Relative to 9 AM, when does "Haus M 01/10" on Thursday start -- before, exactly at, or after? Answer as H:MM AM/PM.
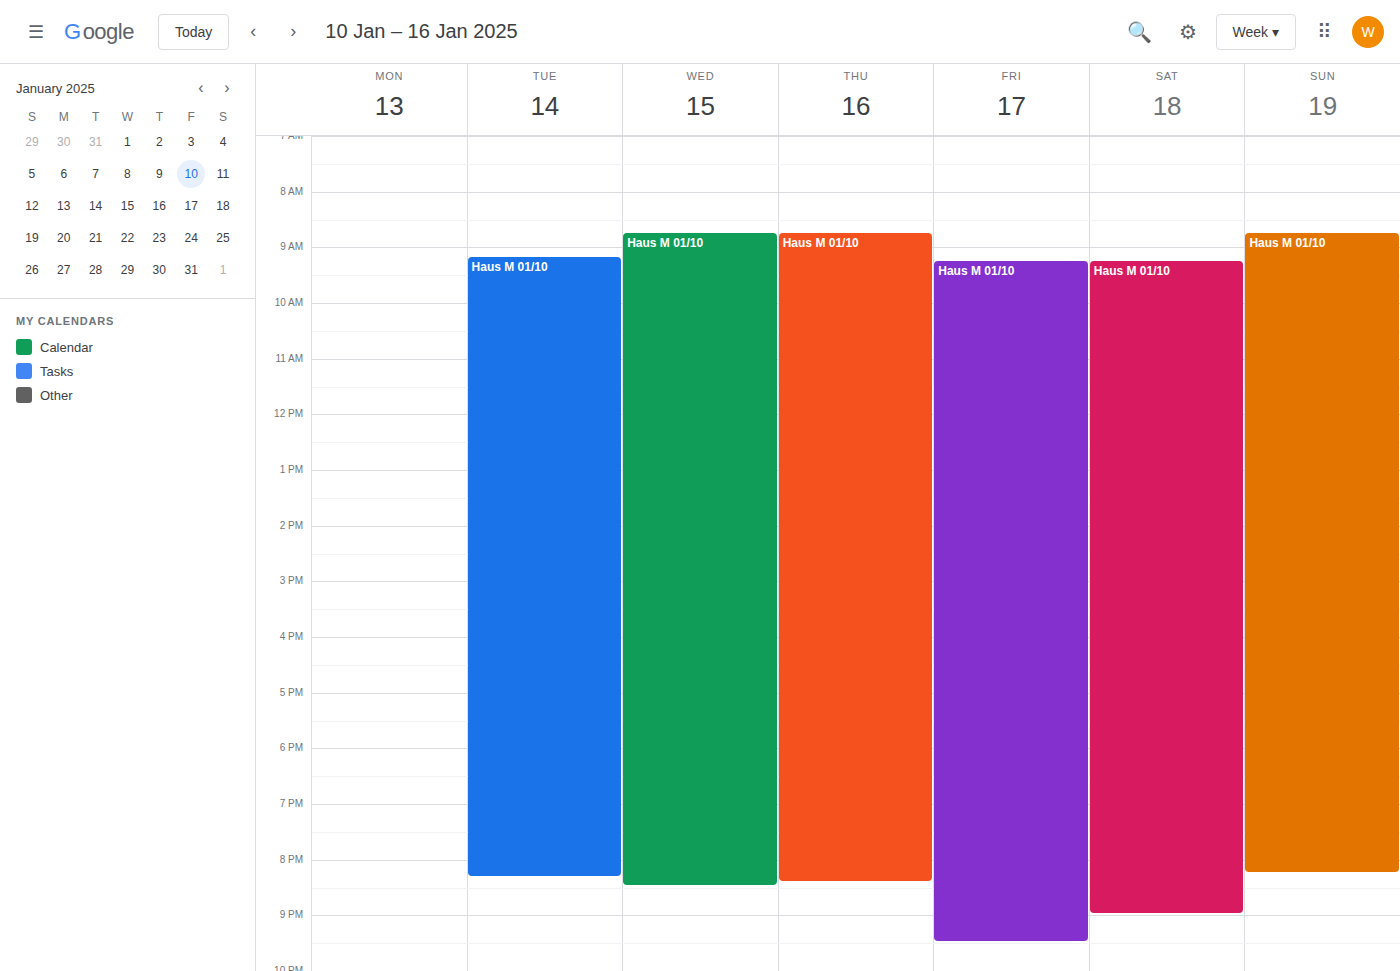
8:45 AM -- before 9 AM, 15 minutes above the 9 AM line.